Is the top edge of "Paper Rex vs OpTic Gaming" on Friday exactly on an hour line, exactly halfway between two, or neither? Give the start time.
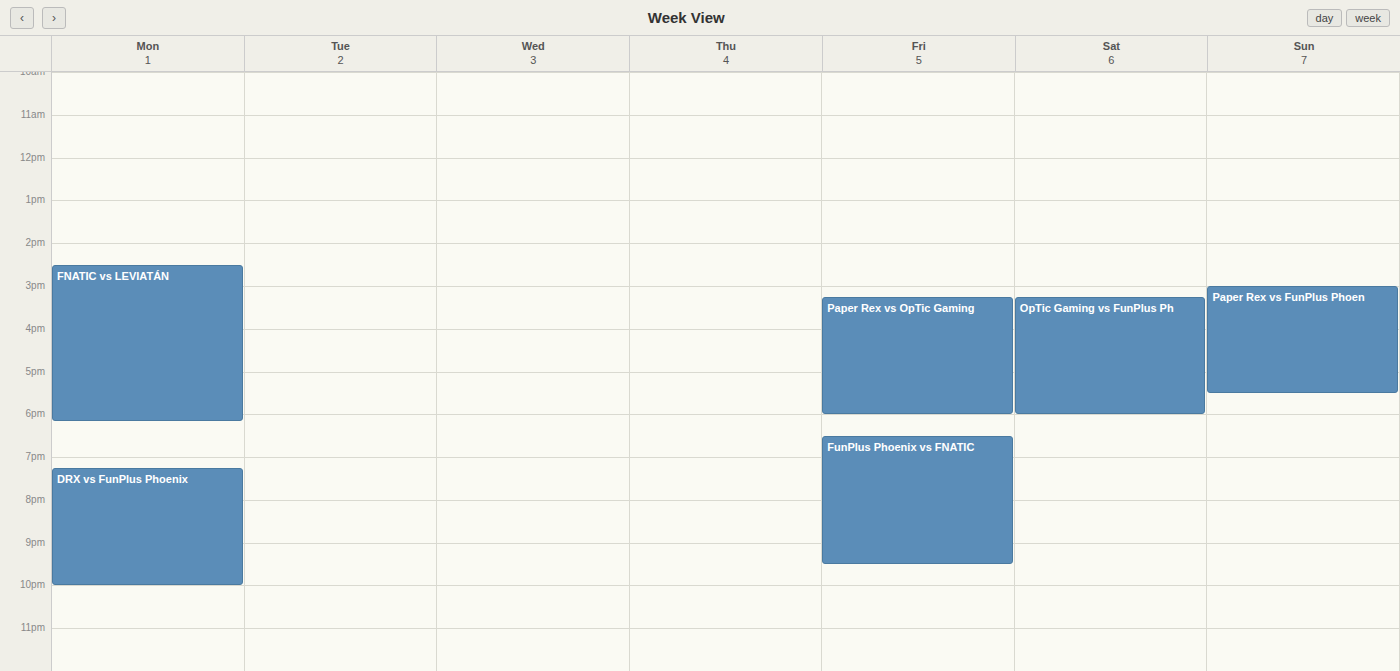
3:15 PM -- neither: a quarter of the way from the 3 PM line to the 4 PM line.